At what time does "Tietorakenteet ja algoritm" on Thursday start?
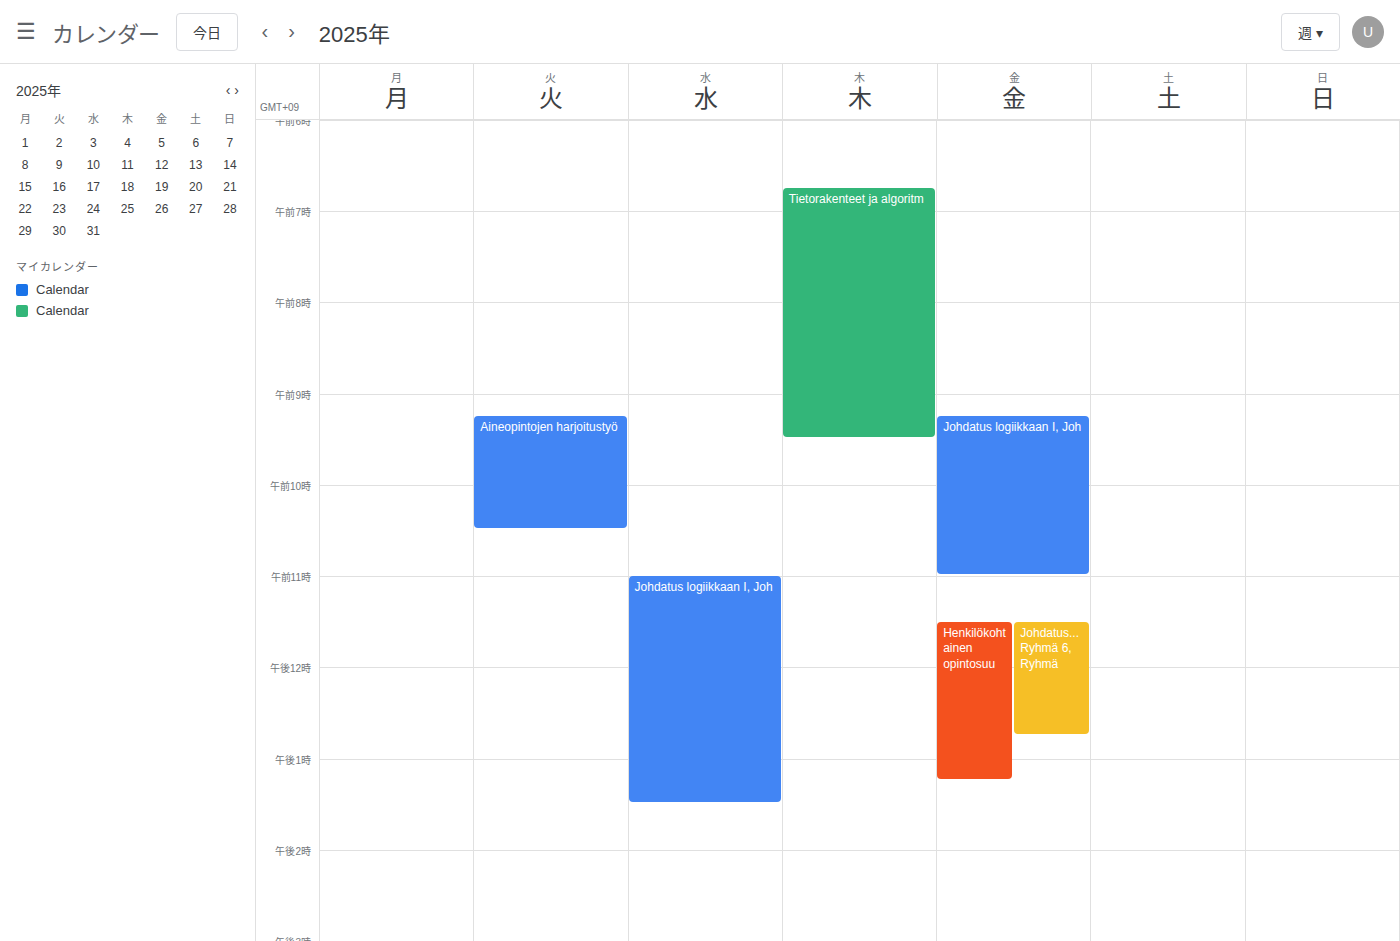
6:45 AM